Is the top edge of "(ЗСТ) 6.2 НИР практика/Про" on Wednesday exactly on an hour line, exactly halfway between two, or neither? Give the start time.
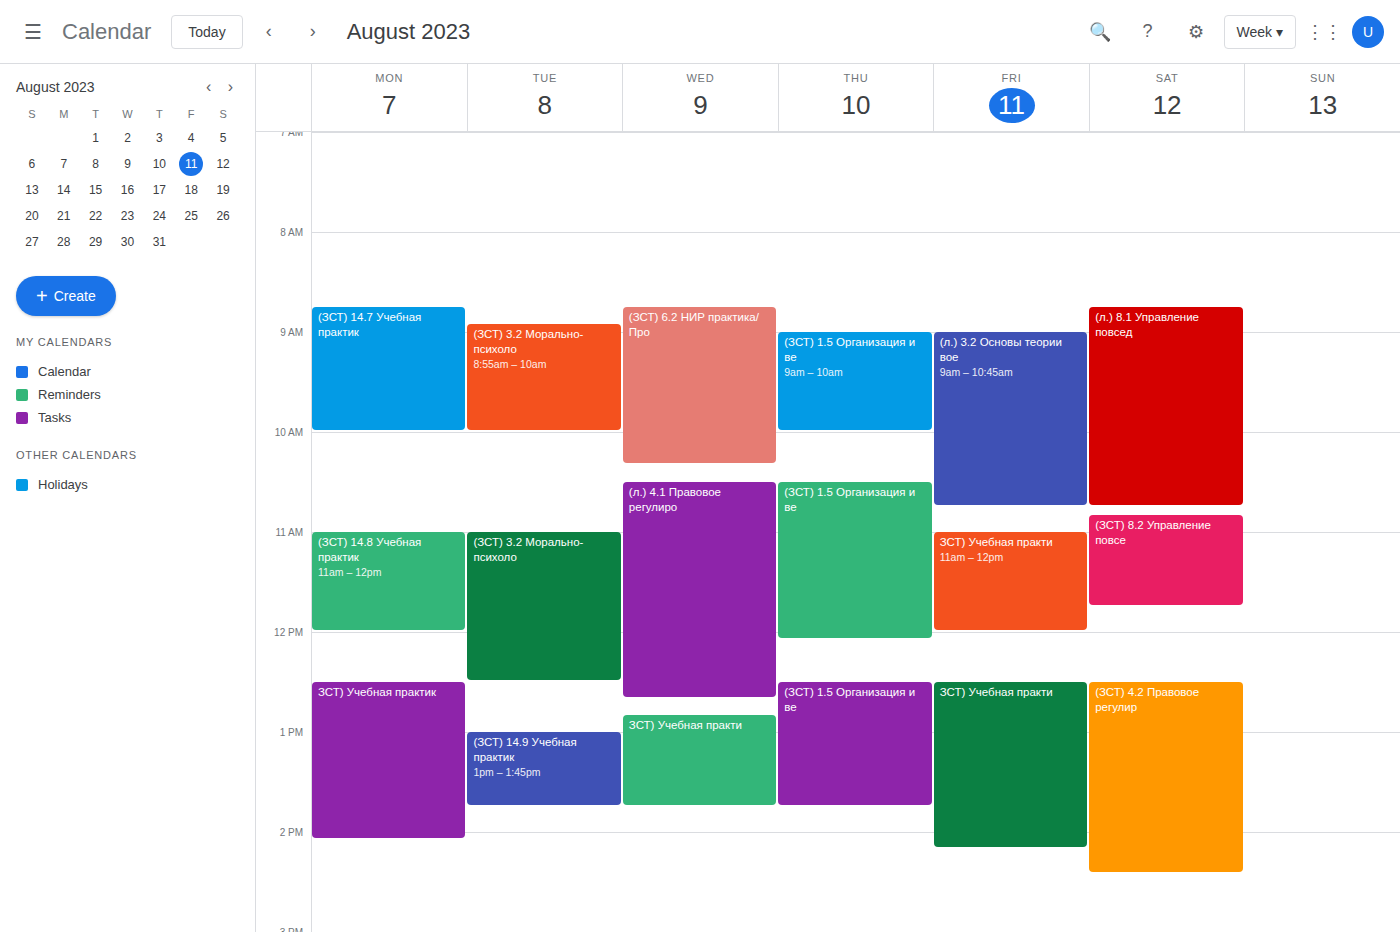
8:45 AM -- neither: three quarters of the way from the 8 AM line to the 9 AM line.